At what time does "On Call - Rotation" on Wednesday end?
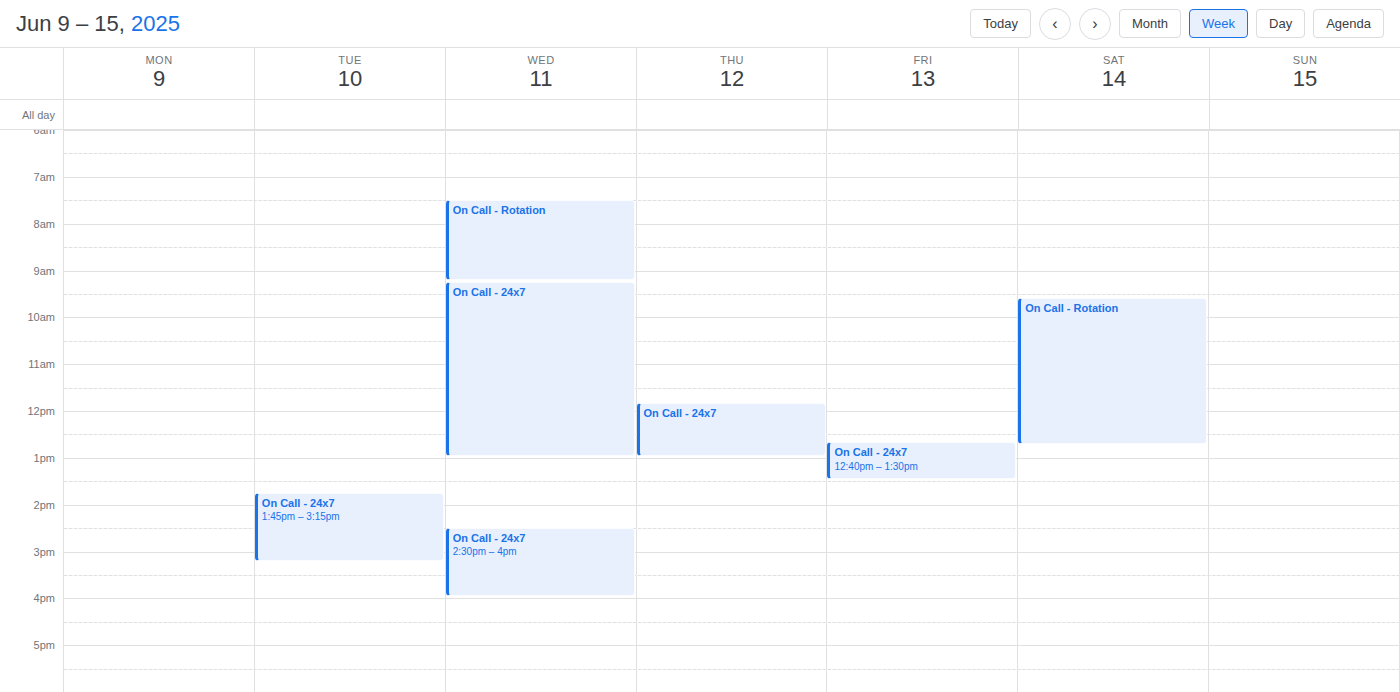
9:15 AM